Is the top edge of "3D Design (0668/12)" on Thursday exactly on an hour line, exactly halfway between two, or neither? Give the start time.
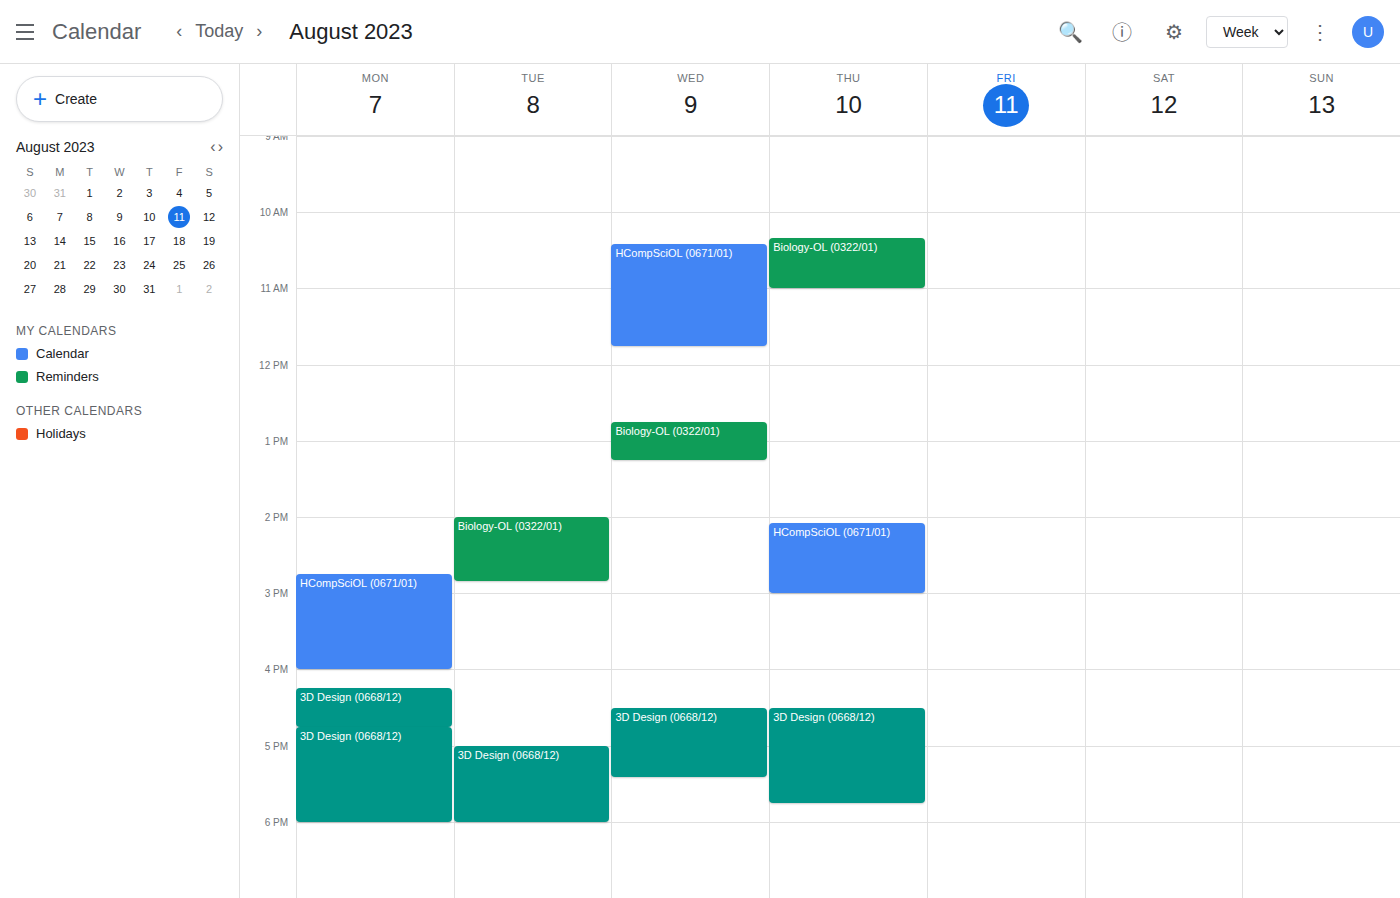
4:30 PM -- halfway between the 4 PM and 5 PM lines.